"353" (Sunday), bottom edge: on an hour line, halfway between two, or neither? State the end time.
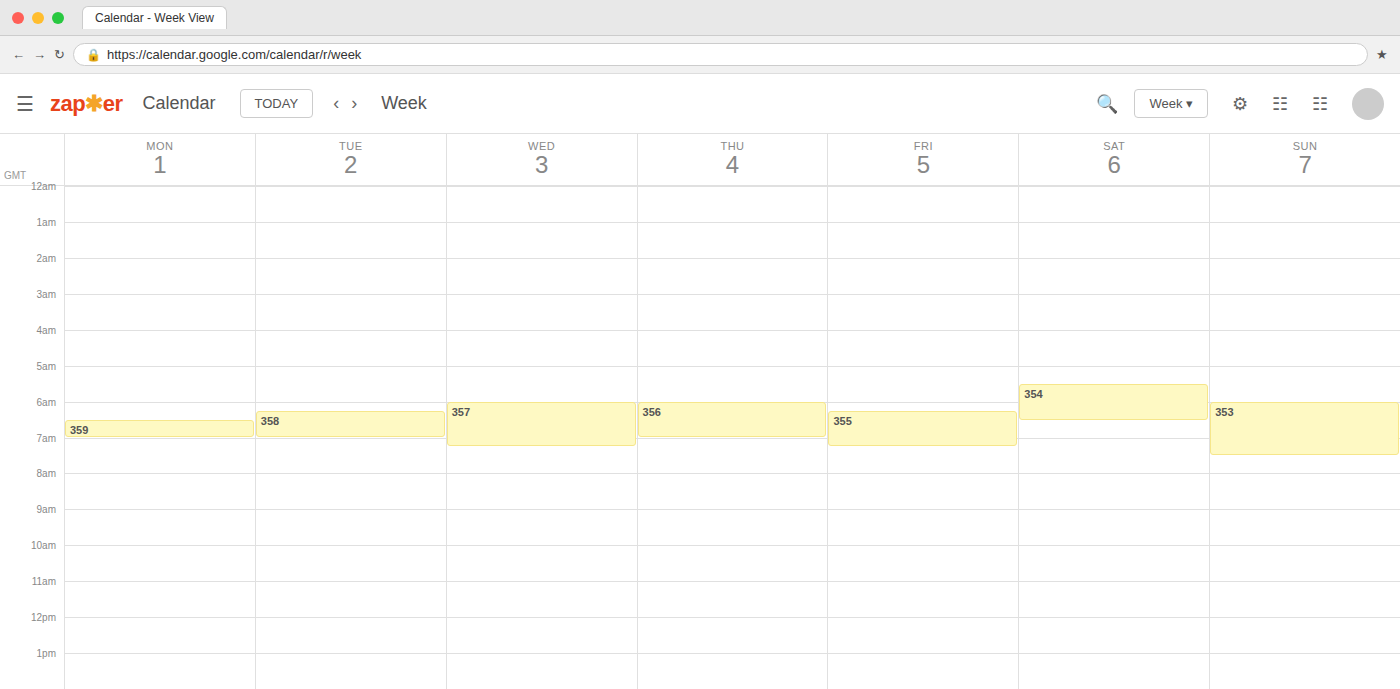
7:30 AM -- halfway between the 7 AM and 8 AM lines.